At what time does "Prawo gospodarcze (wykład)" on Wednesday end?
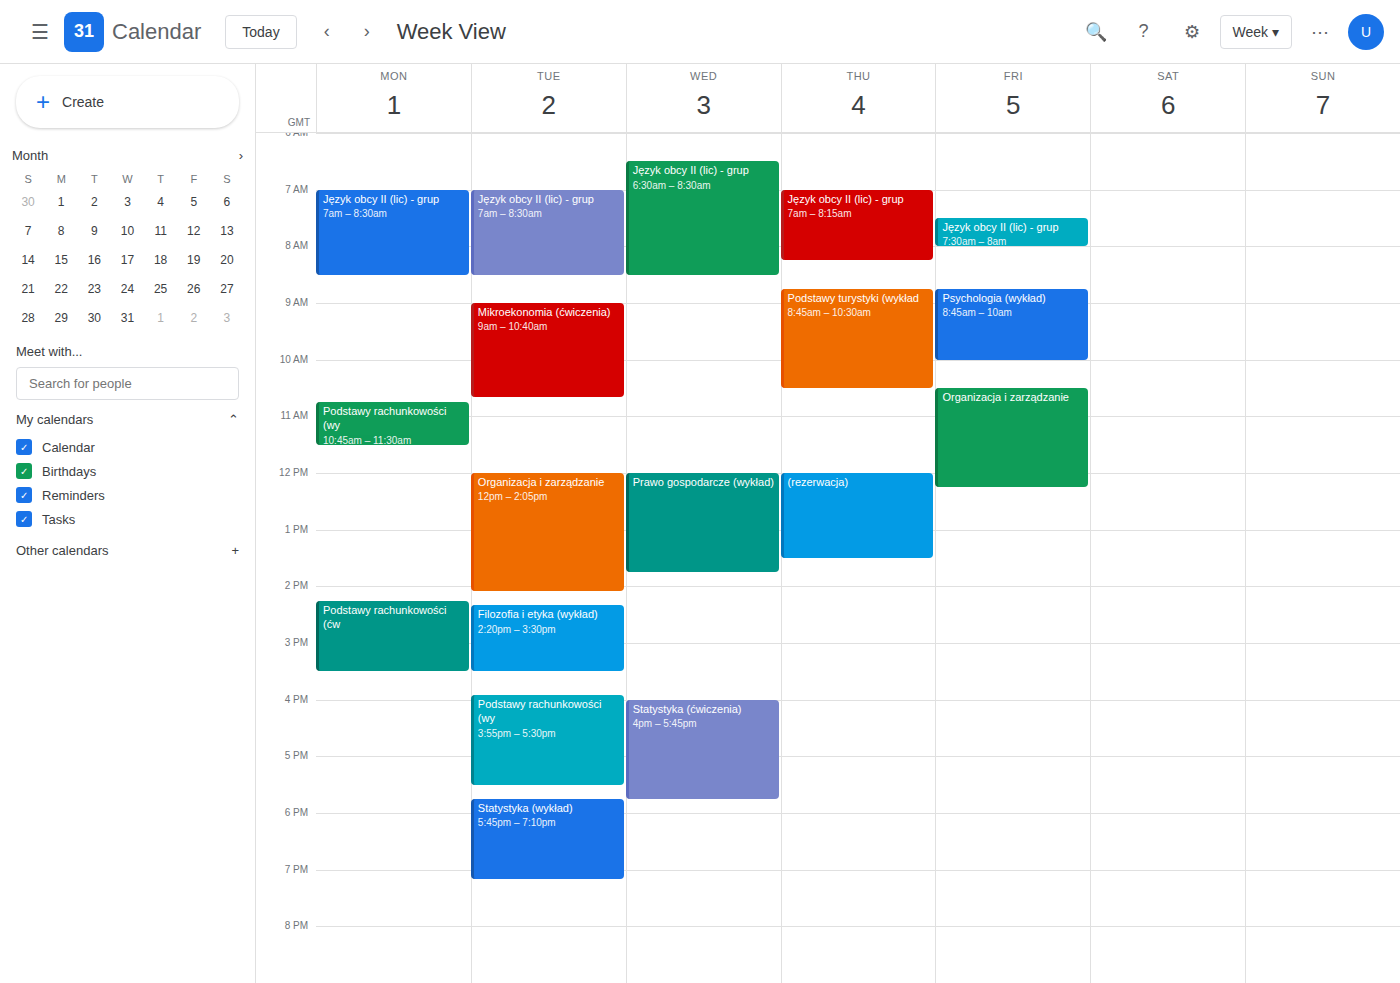
1:45 PM